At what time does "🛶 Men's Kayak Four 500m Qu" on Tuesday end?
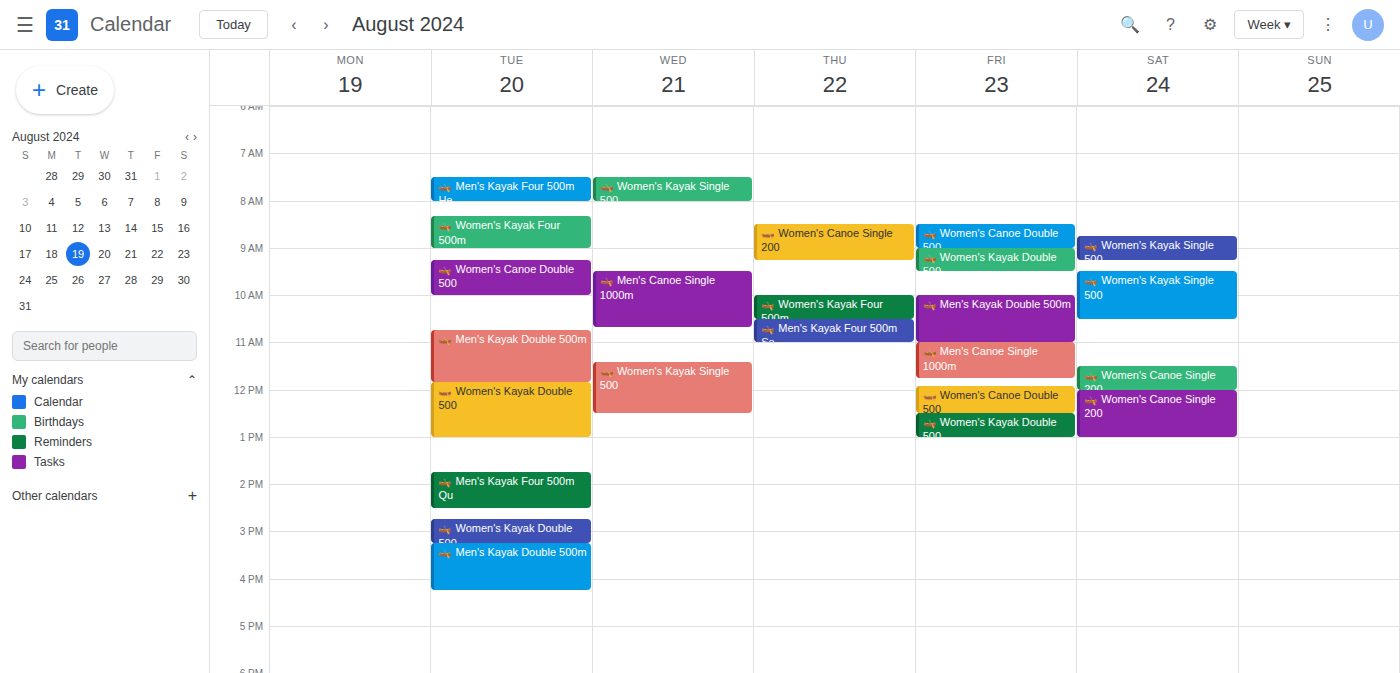
2:30 PM